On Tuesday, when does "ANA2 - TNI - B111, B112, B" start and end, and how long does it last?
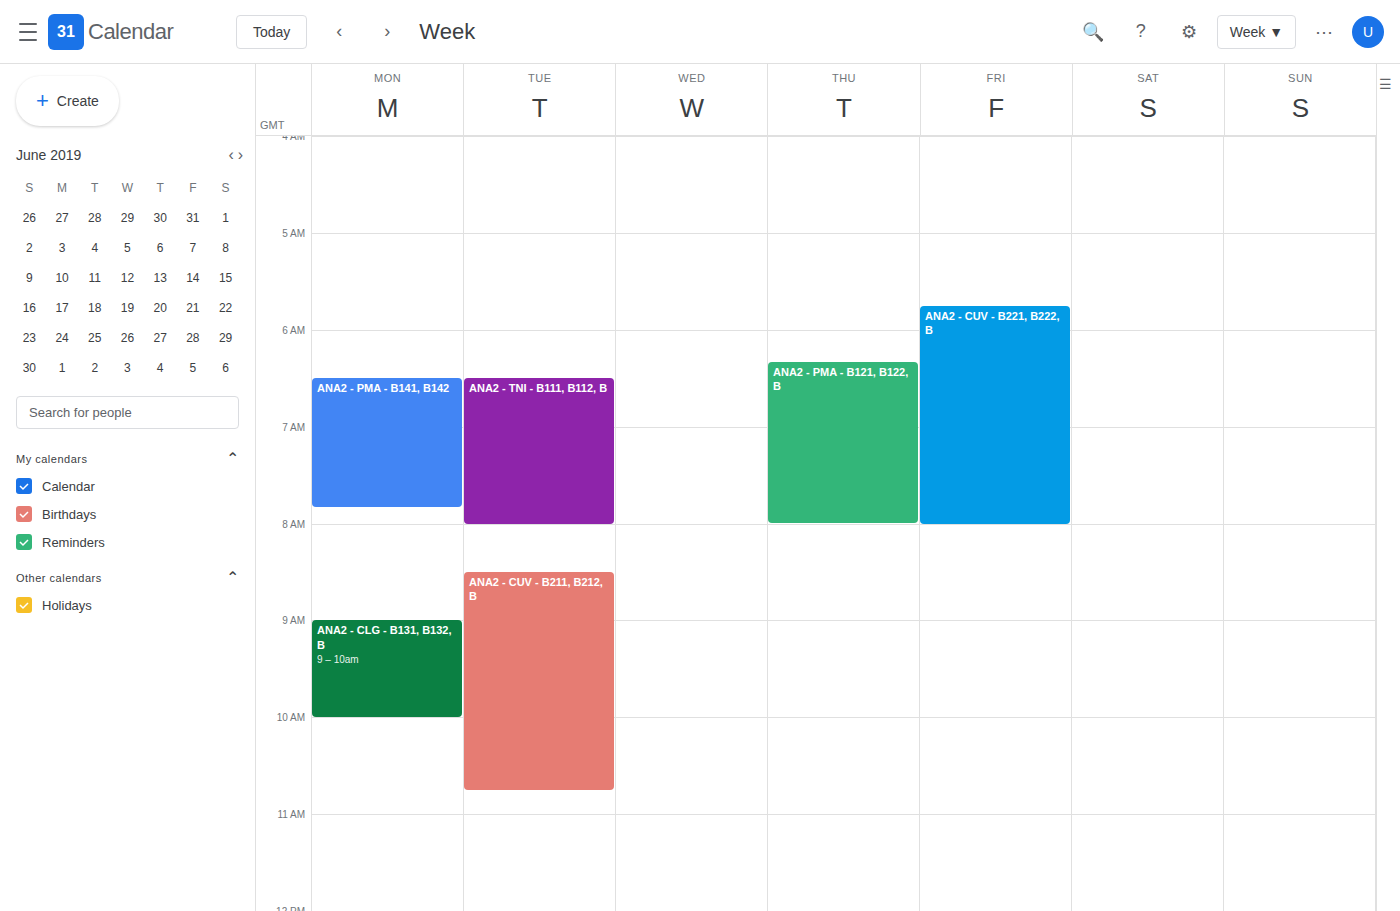
6:30 AM to 8:00 AM, 1 hour 30 minutes